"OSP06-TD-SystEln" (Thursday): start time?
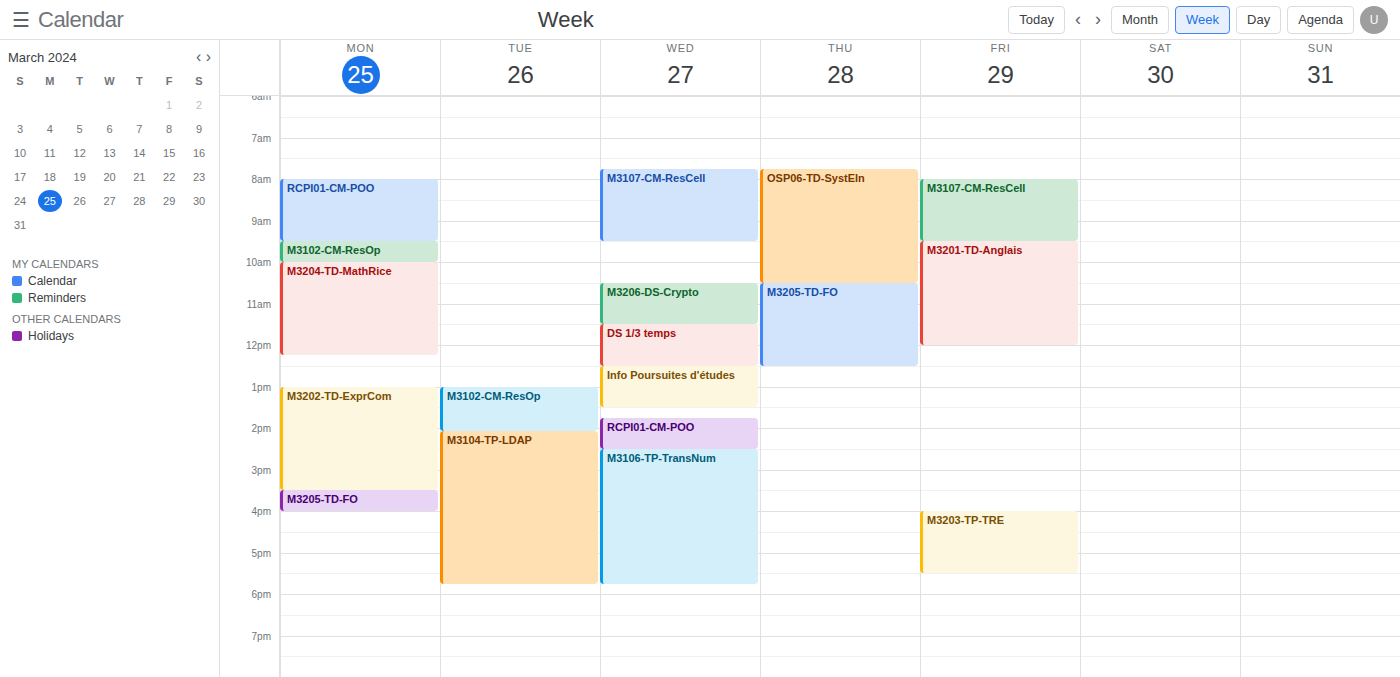
7:45 AM